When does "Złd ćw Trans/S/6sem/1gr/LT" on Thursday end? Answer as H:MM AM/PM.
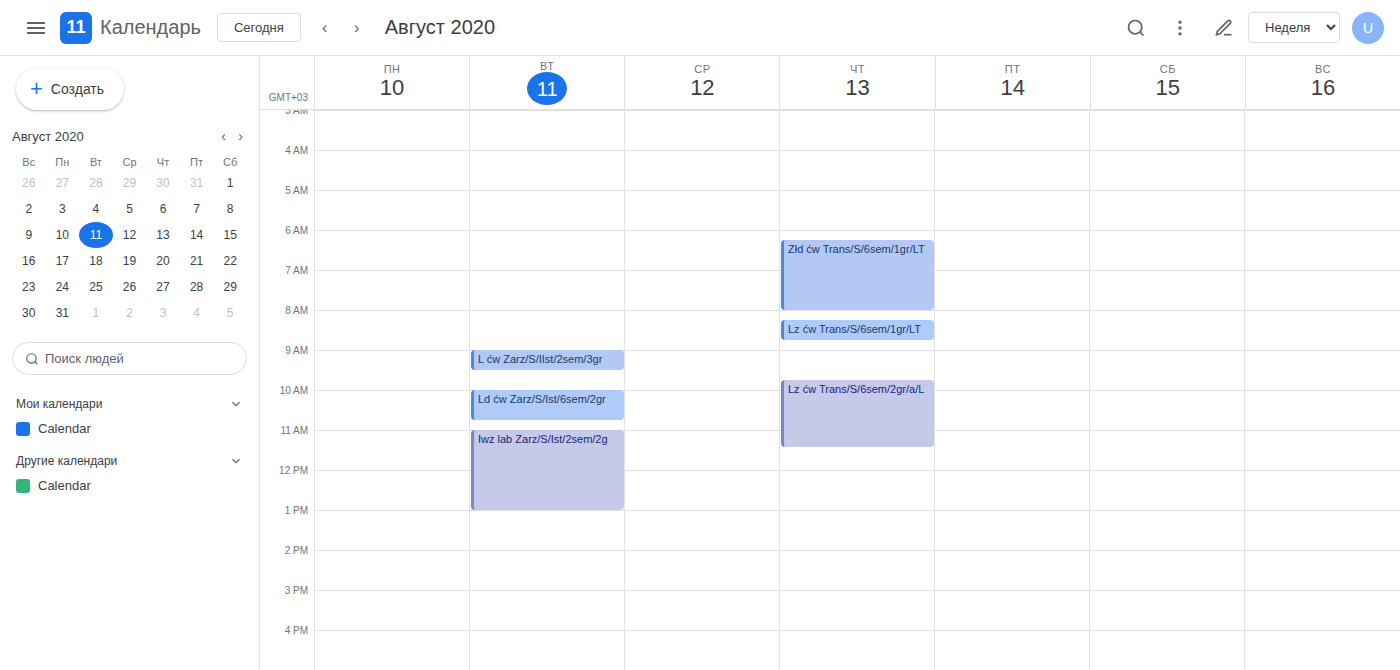
8:00 AM